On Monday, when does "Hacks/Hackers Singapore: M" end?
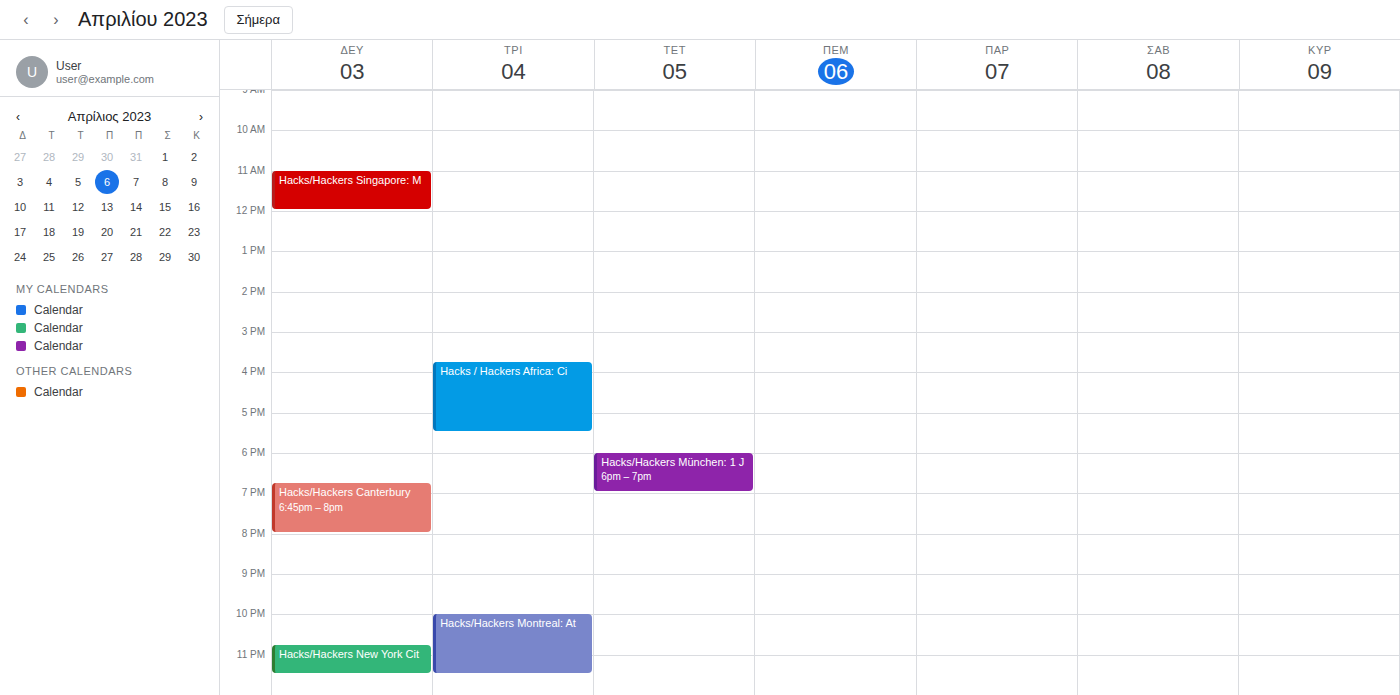
12:00 PM